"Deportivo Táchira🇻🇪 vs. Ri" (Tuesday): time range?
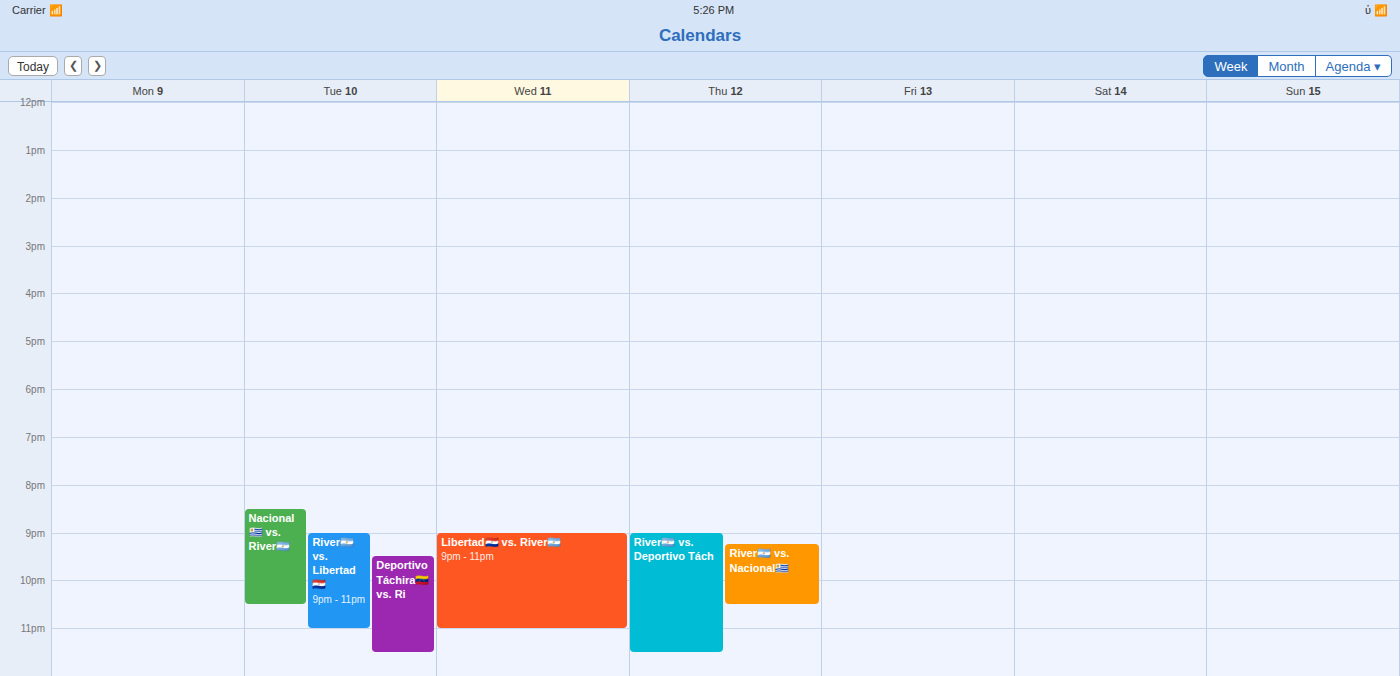
9:30 PM to 11:30 PM